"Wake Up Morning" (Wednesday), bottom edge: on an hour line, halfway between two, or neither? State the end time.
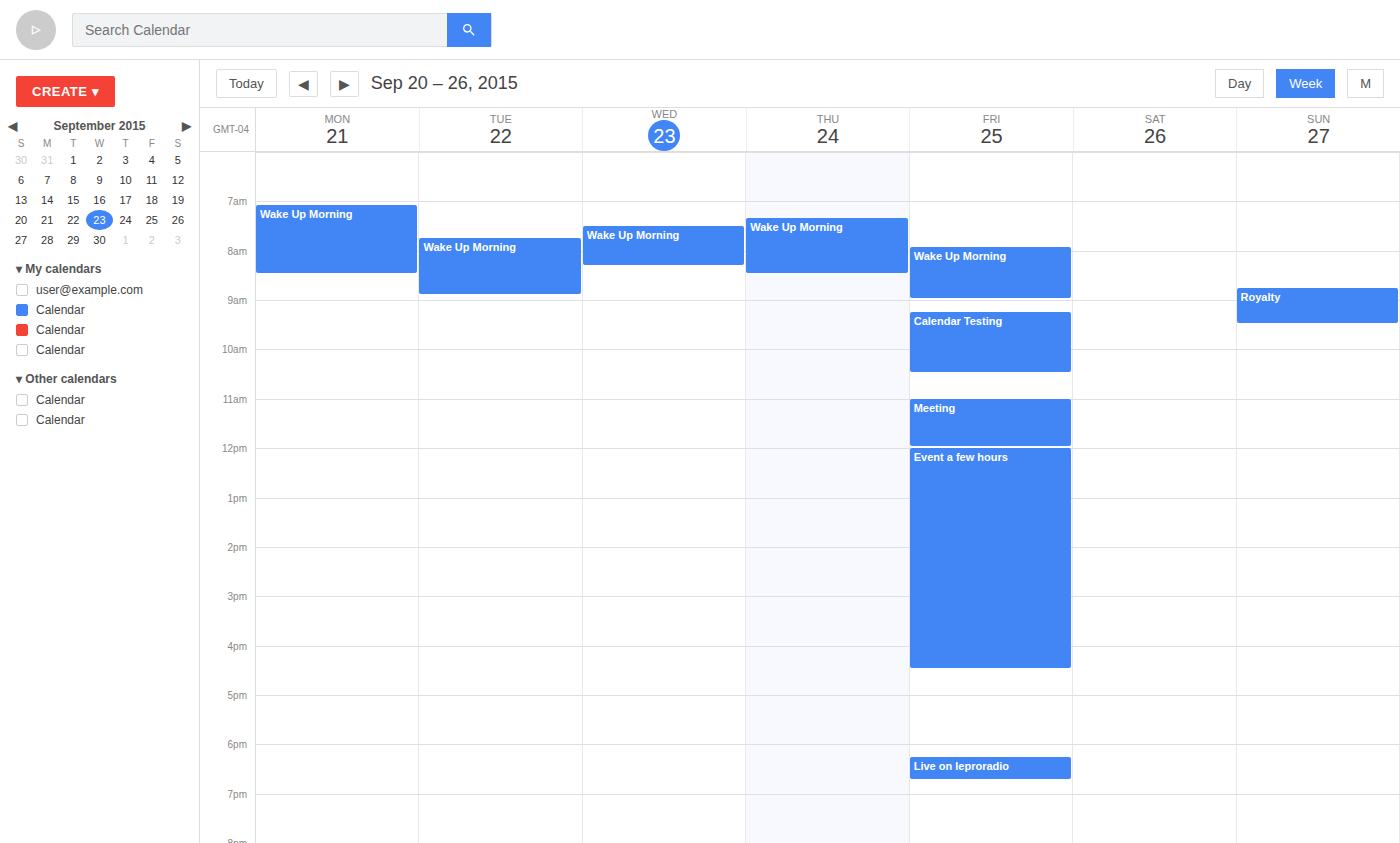
08:20 -- neither: 20 minutes below the 08:00 line and 40 minutes above the 09:00 line.